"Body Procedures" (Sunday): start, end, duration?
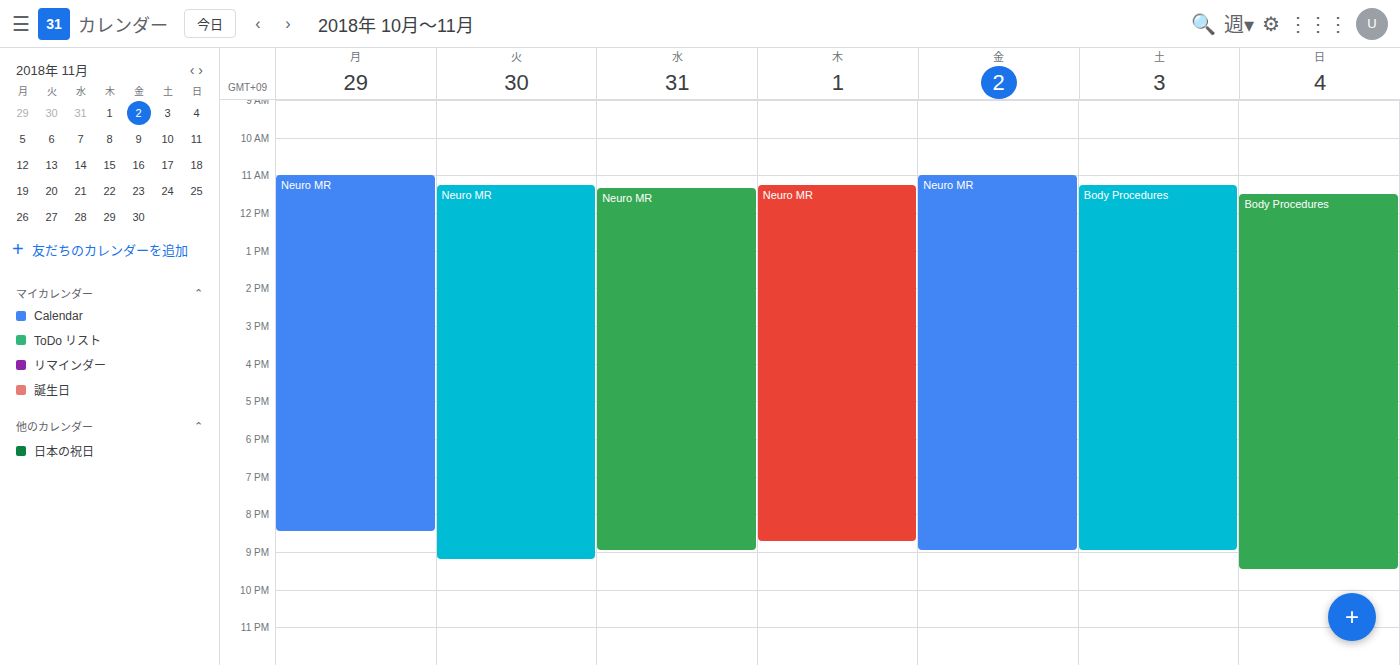
11:30 AM to 9:30 PM, 10 hours